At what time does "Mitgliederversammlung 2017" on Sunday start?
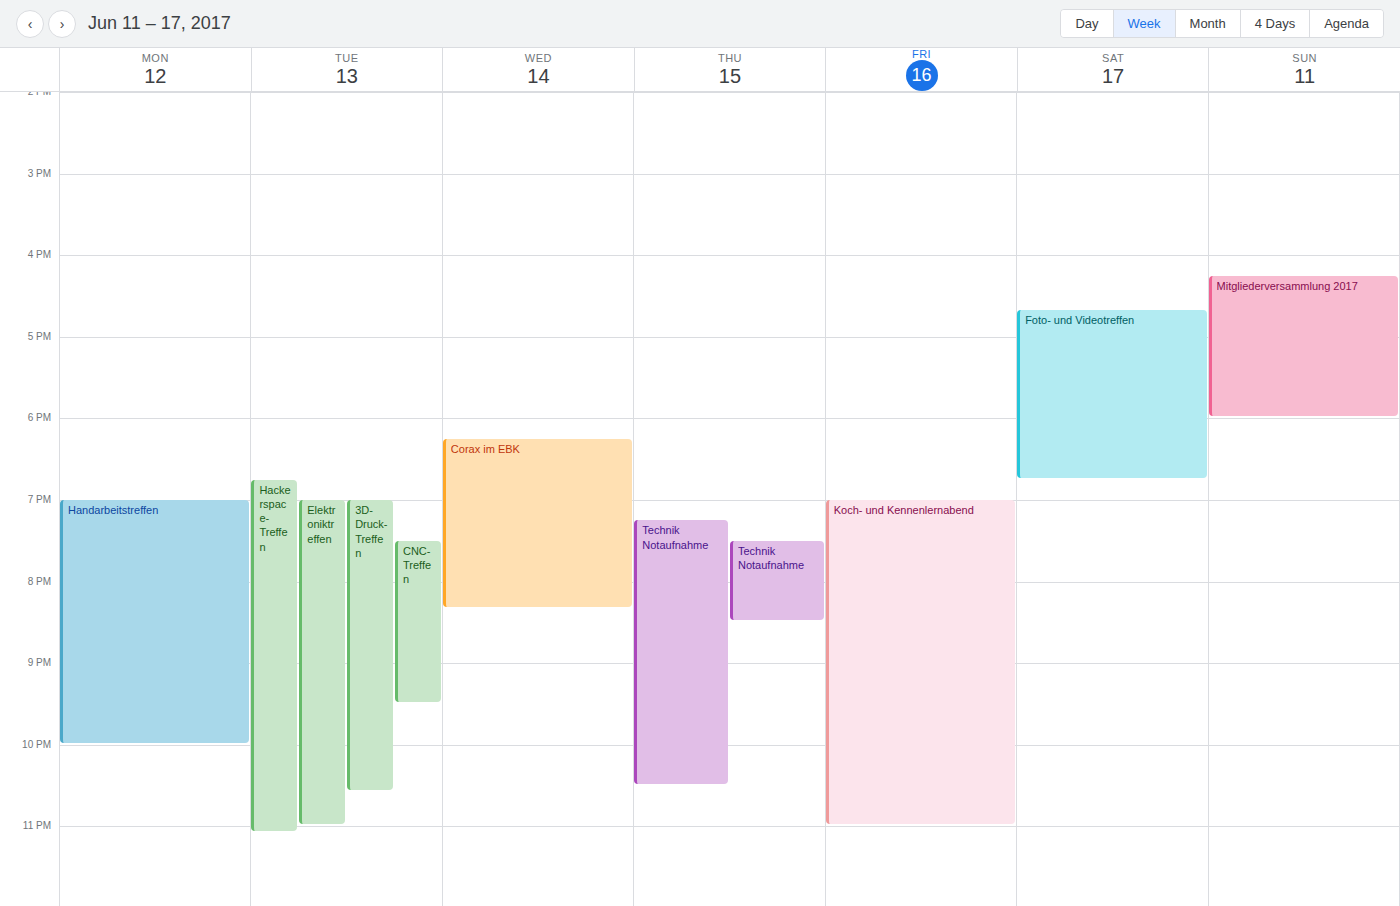
4:15 PM